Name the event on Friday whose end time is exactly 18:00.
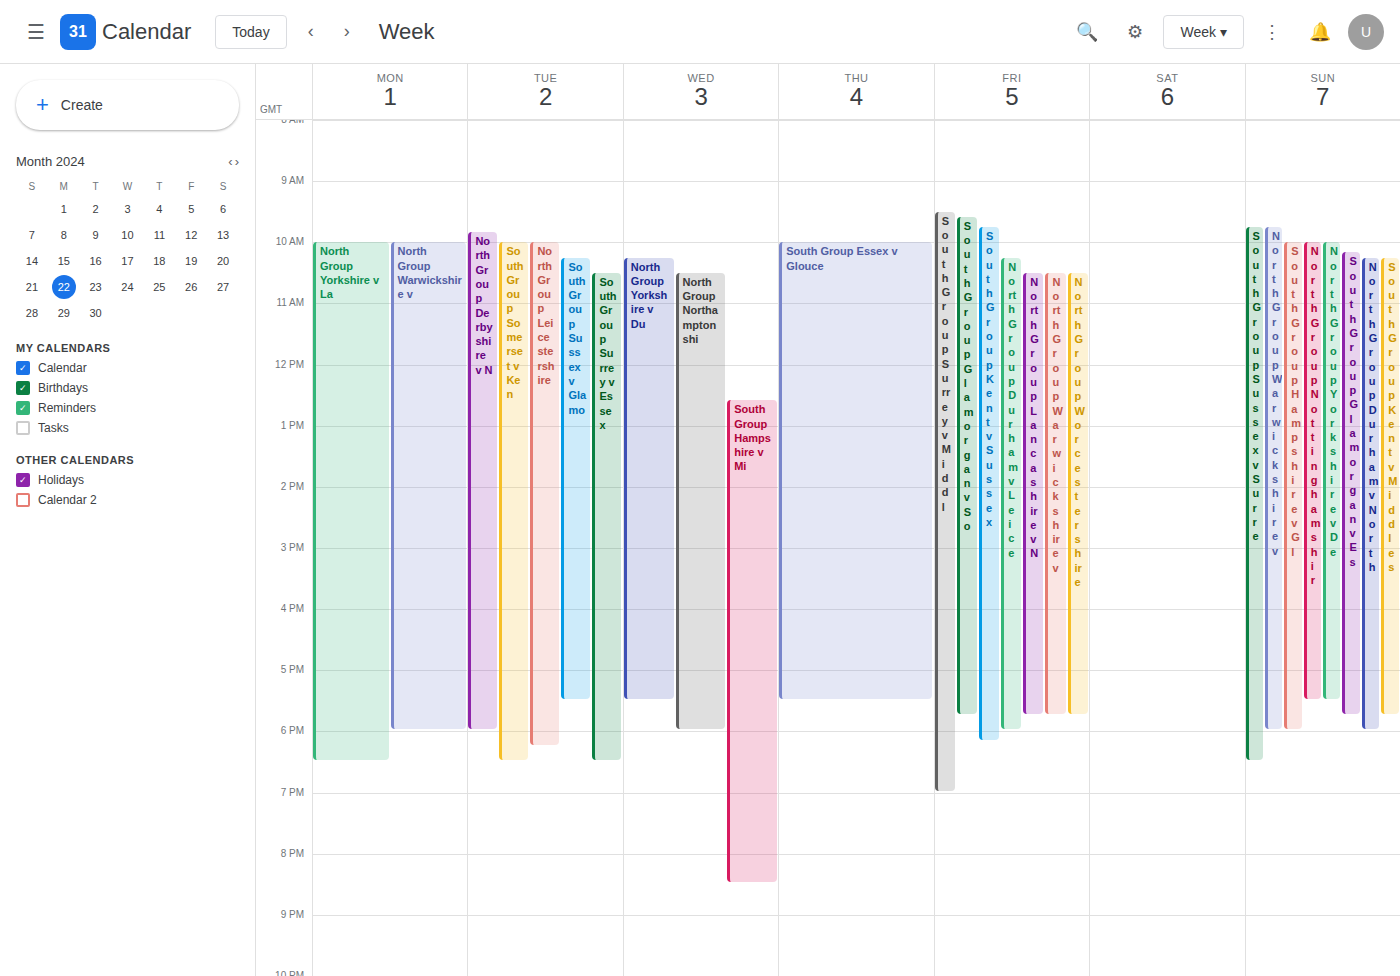
"North Group Durham v Leice"